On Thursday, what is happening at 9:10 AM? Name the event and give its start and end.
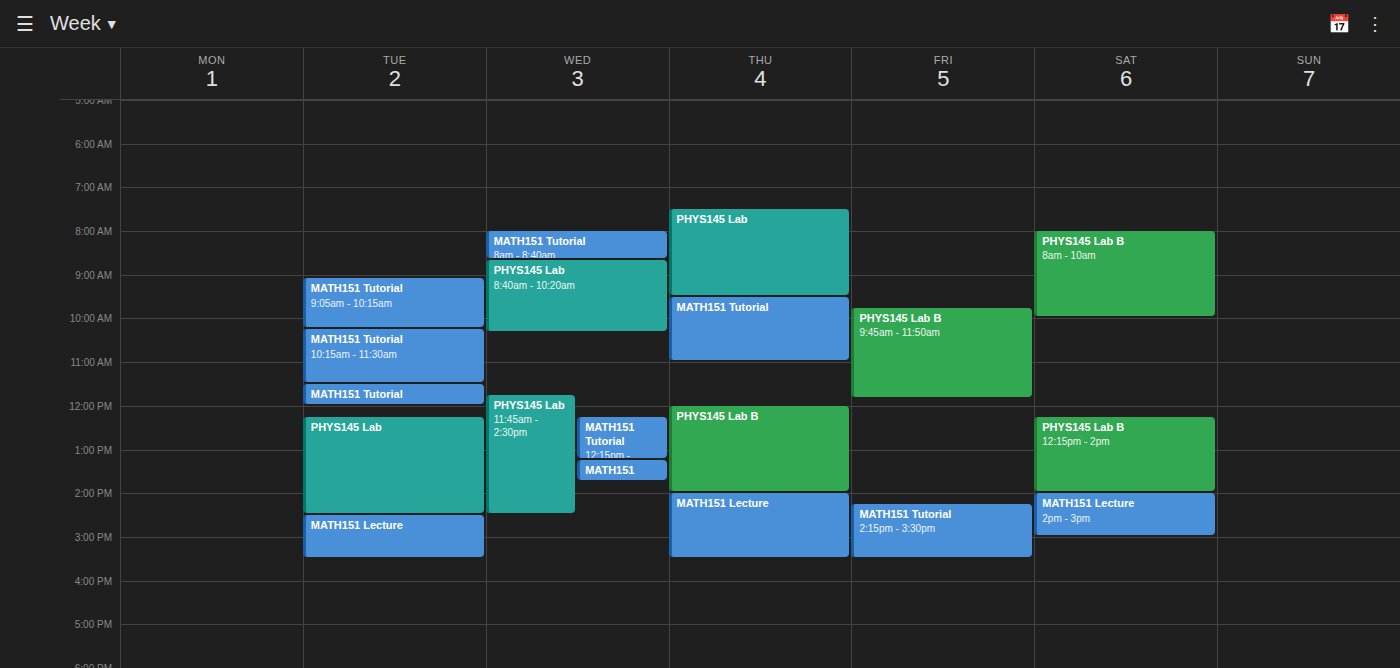
"PHYS145 Lab", 7:30 AM to 9:30 AM